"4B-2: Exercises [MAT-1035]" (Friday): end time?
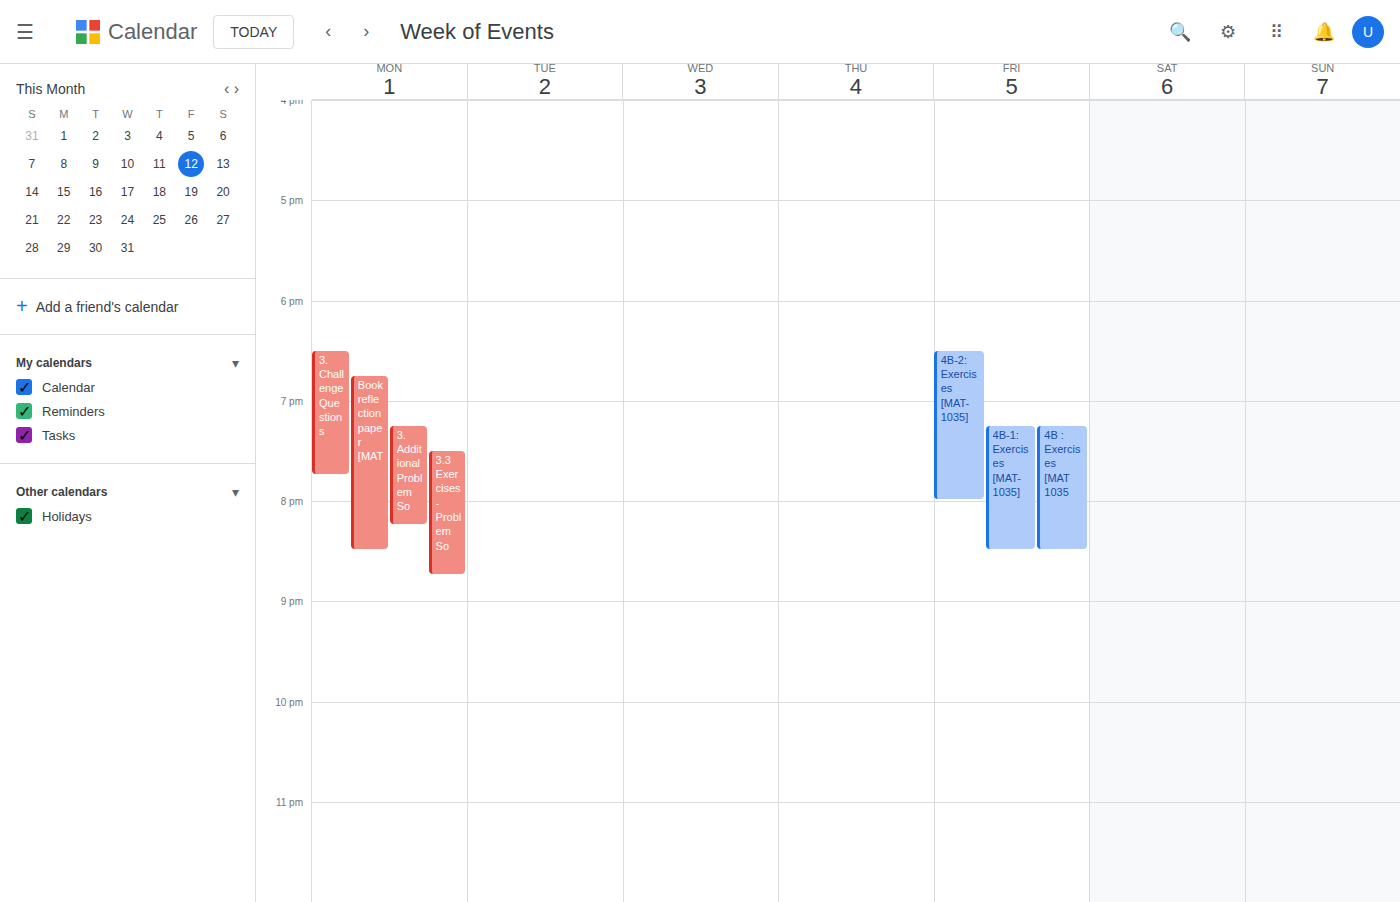
8:00 PM